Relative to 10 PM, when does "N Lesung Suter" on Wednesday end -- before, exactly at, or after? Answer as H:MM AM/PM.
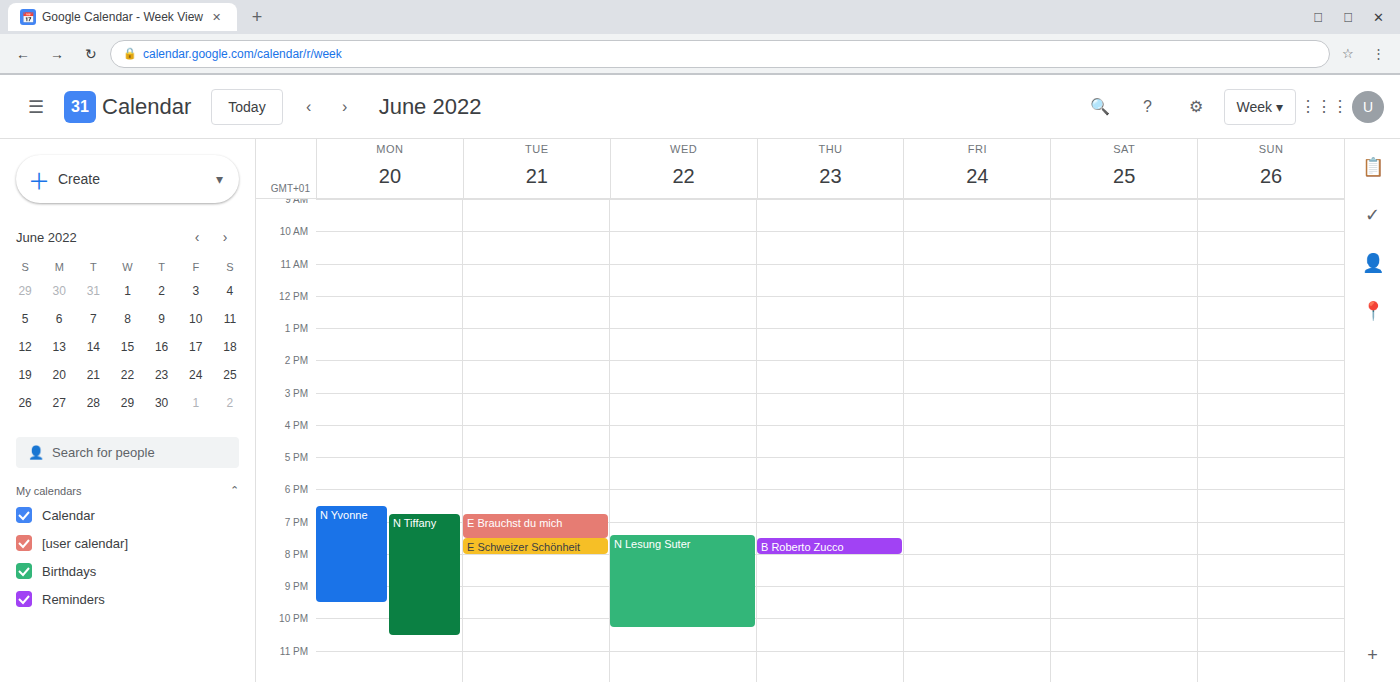
10:15 PM -- after 10 PM, 15 minutes below the 10 PM line.